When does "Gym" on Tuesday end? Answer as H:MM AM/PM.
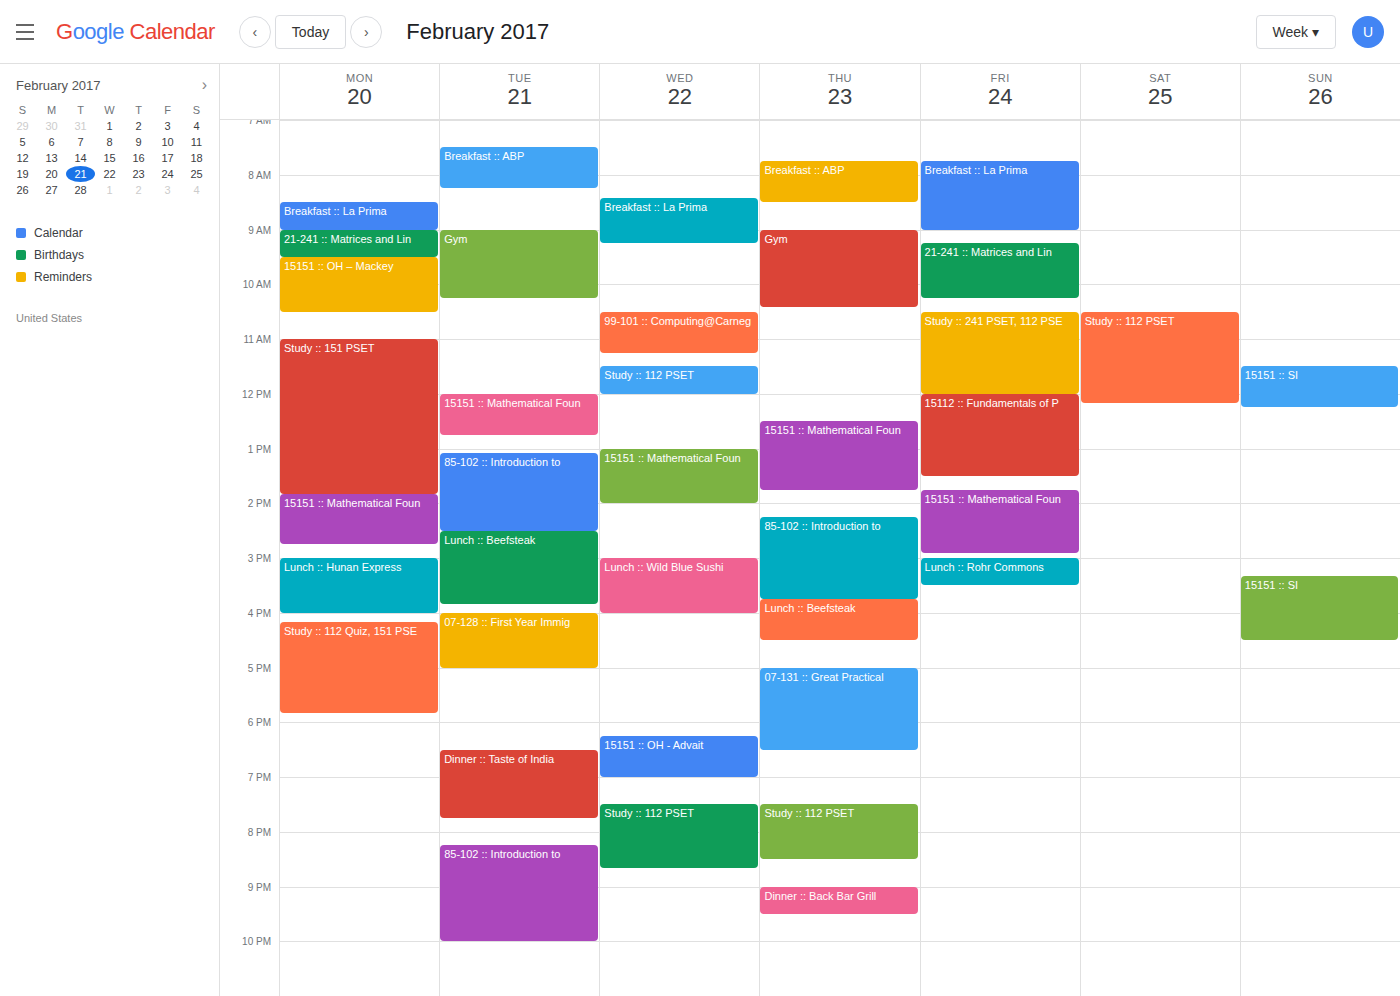
10:15 AM